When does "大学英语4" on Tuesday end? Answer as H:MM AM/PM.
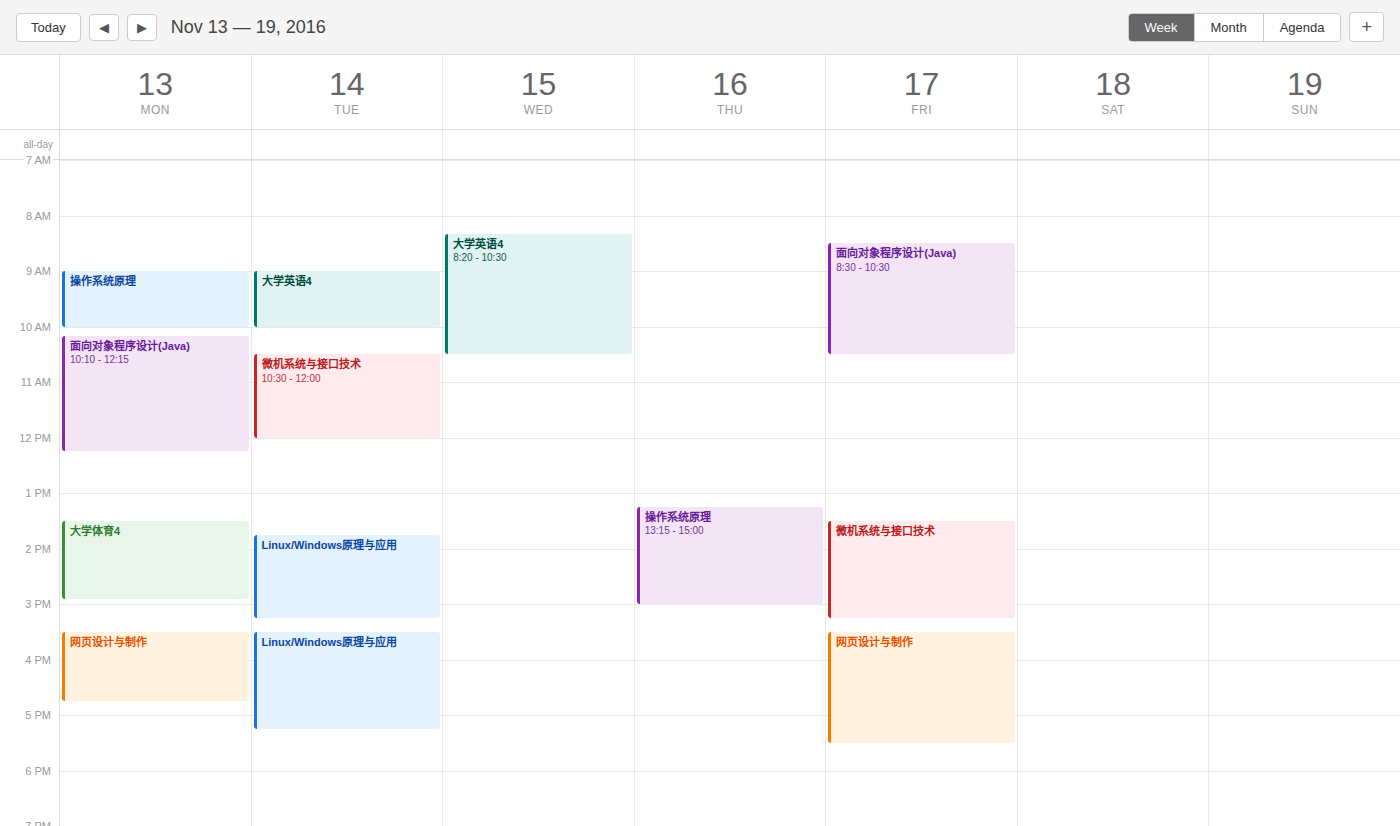
10:00 AM